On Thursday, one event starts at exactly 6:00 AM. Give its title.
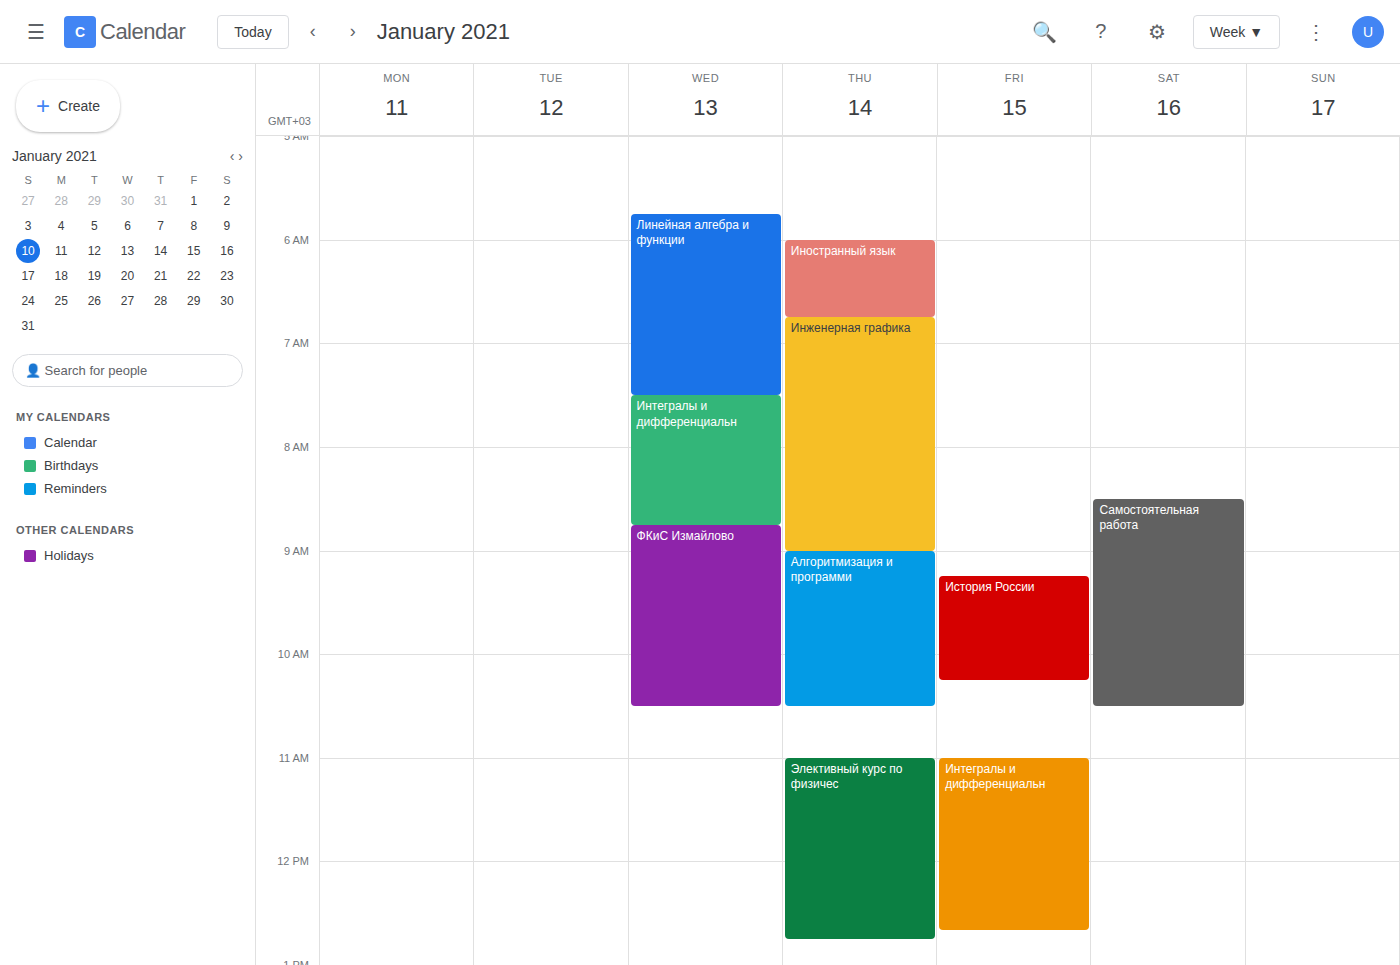
"Иностранный язык"